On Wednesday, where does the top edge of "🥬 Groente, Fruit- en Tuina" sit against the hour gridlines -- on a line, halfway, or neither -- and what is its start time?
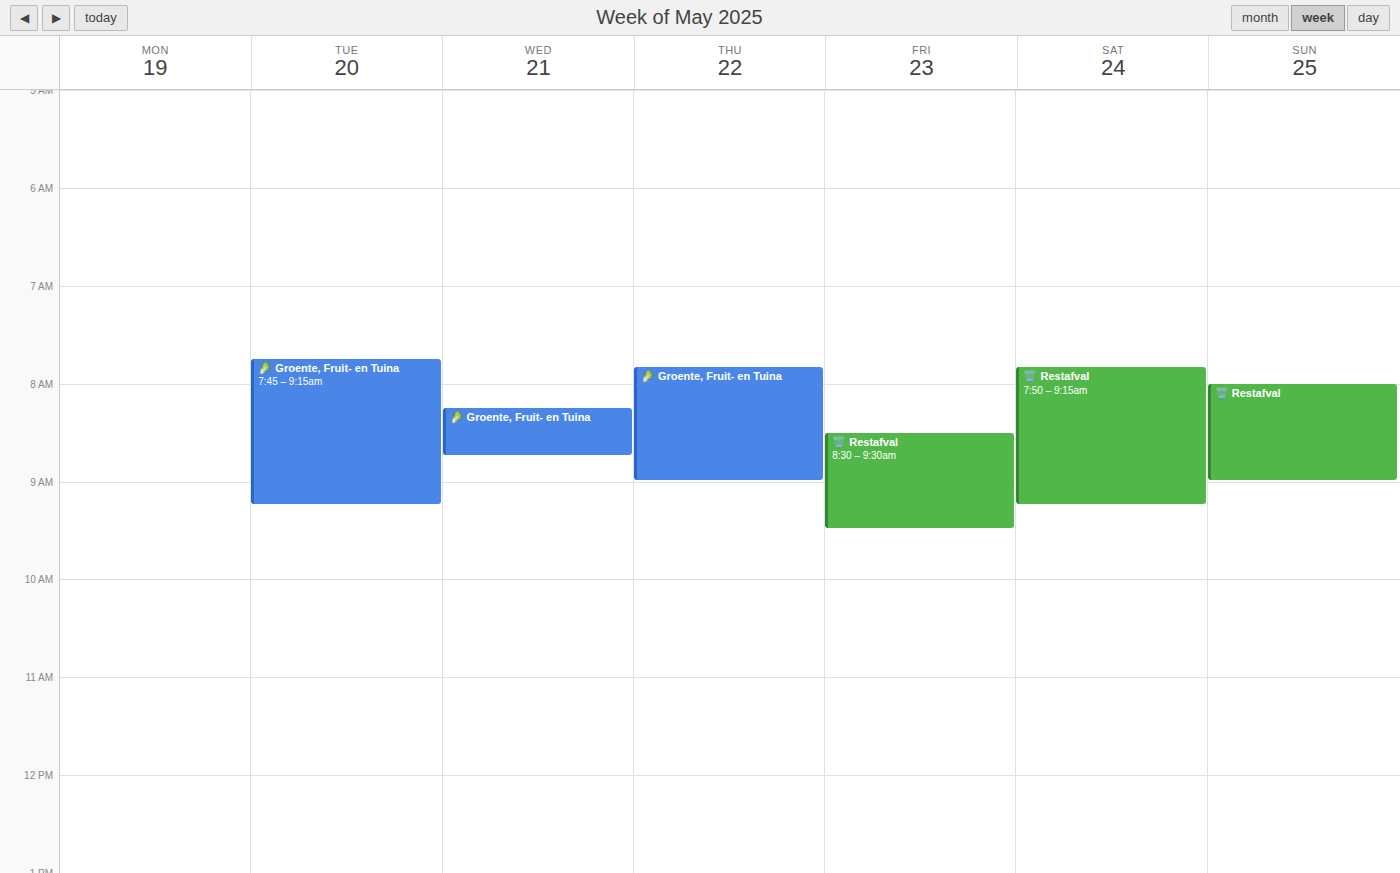
8:15 AM -- neither: a quarter of the way from the 8 AM line to the 9 AM line.